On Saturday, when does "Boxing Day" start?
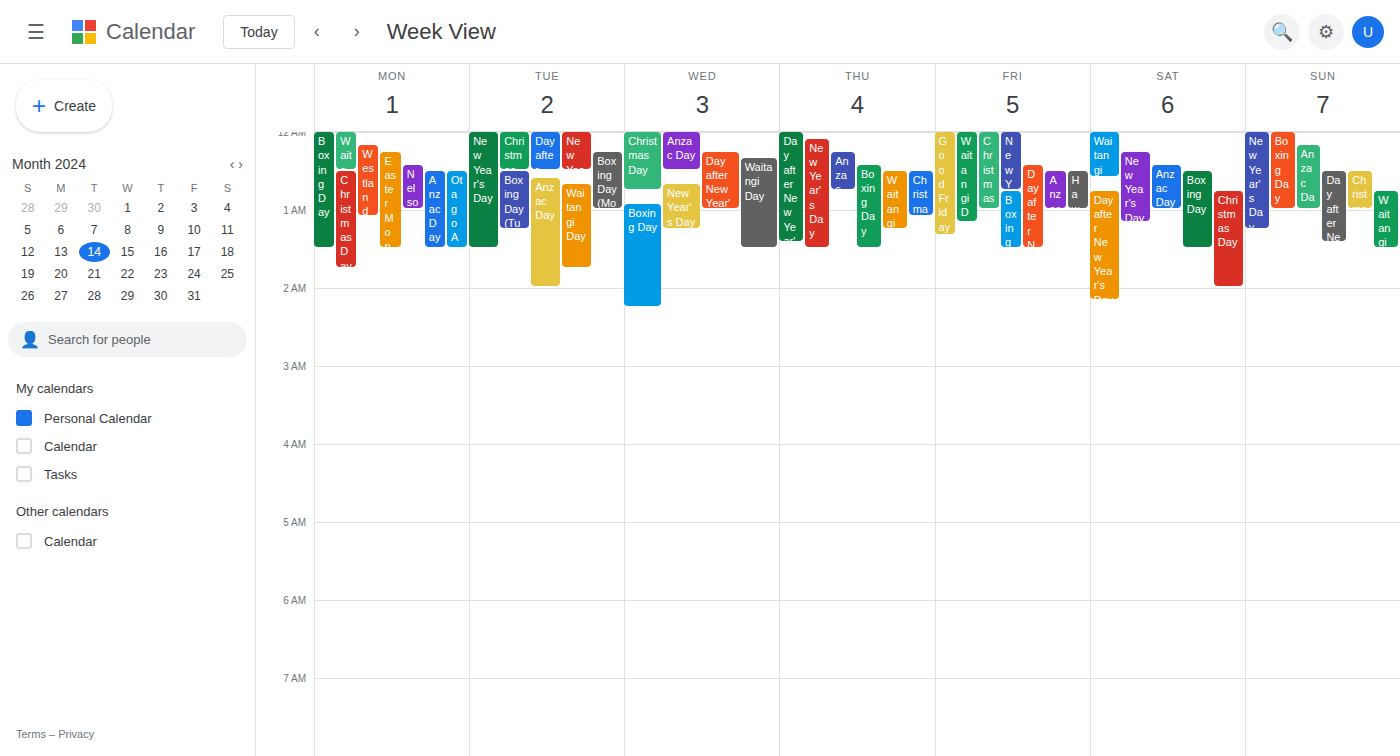
12:30 AM